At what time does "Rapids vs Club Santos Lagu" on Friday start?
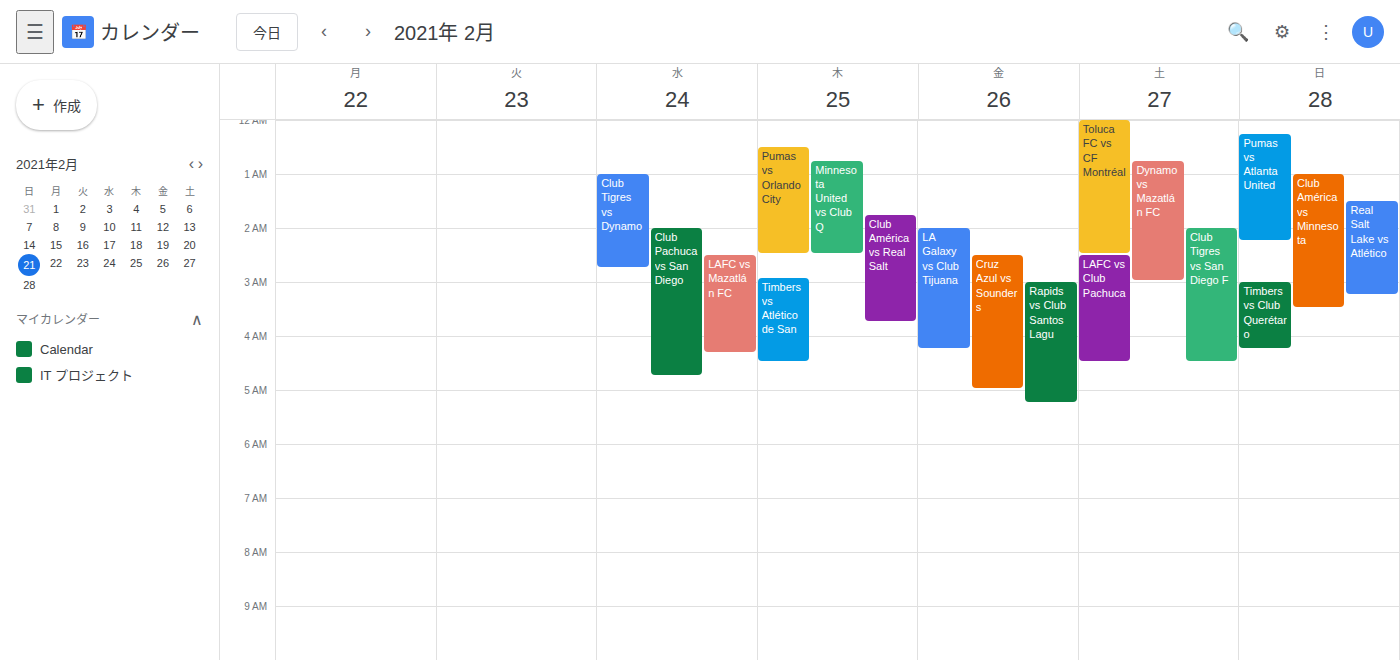
03:00